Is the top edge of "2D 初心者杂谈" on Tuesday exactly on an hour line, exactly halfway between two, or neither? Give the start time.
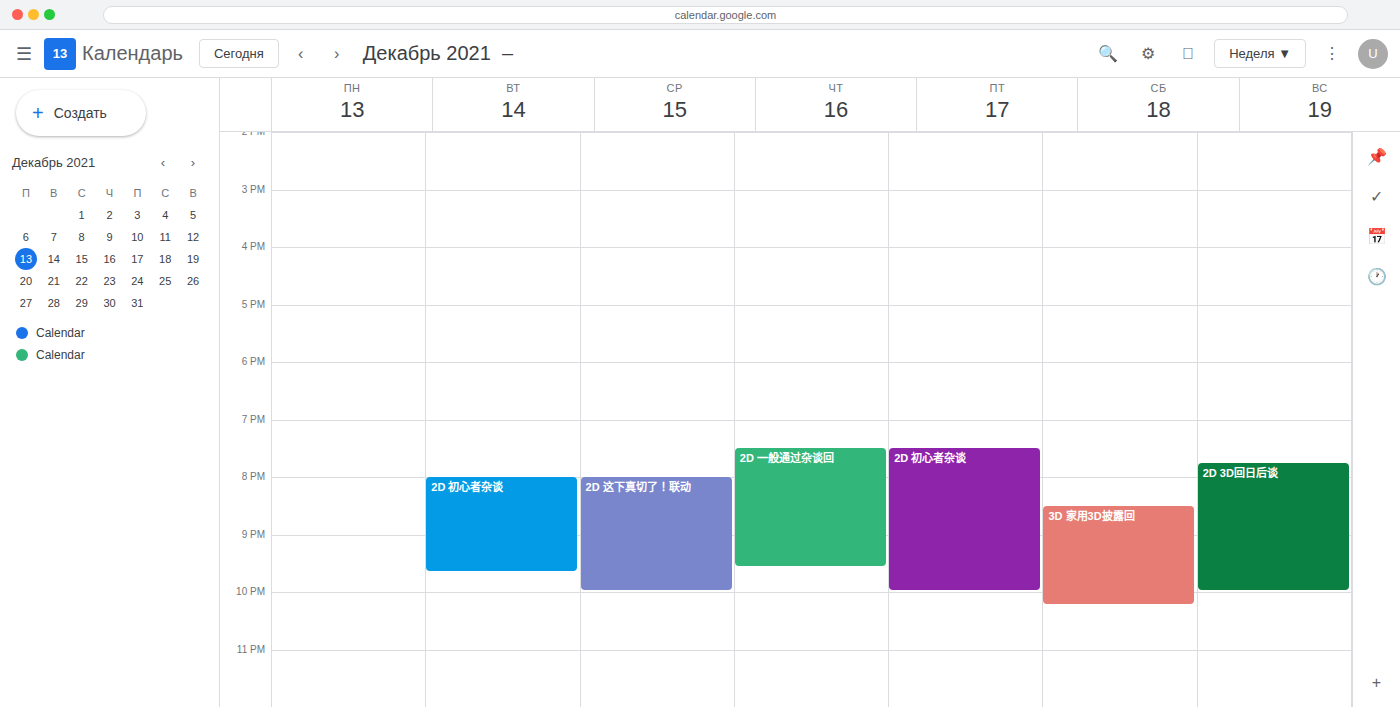
8:00 PM -- exactly on the 8 PM line.